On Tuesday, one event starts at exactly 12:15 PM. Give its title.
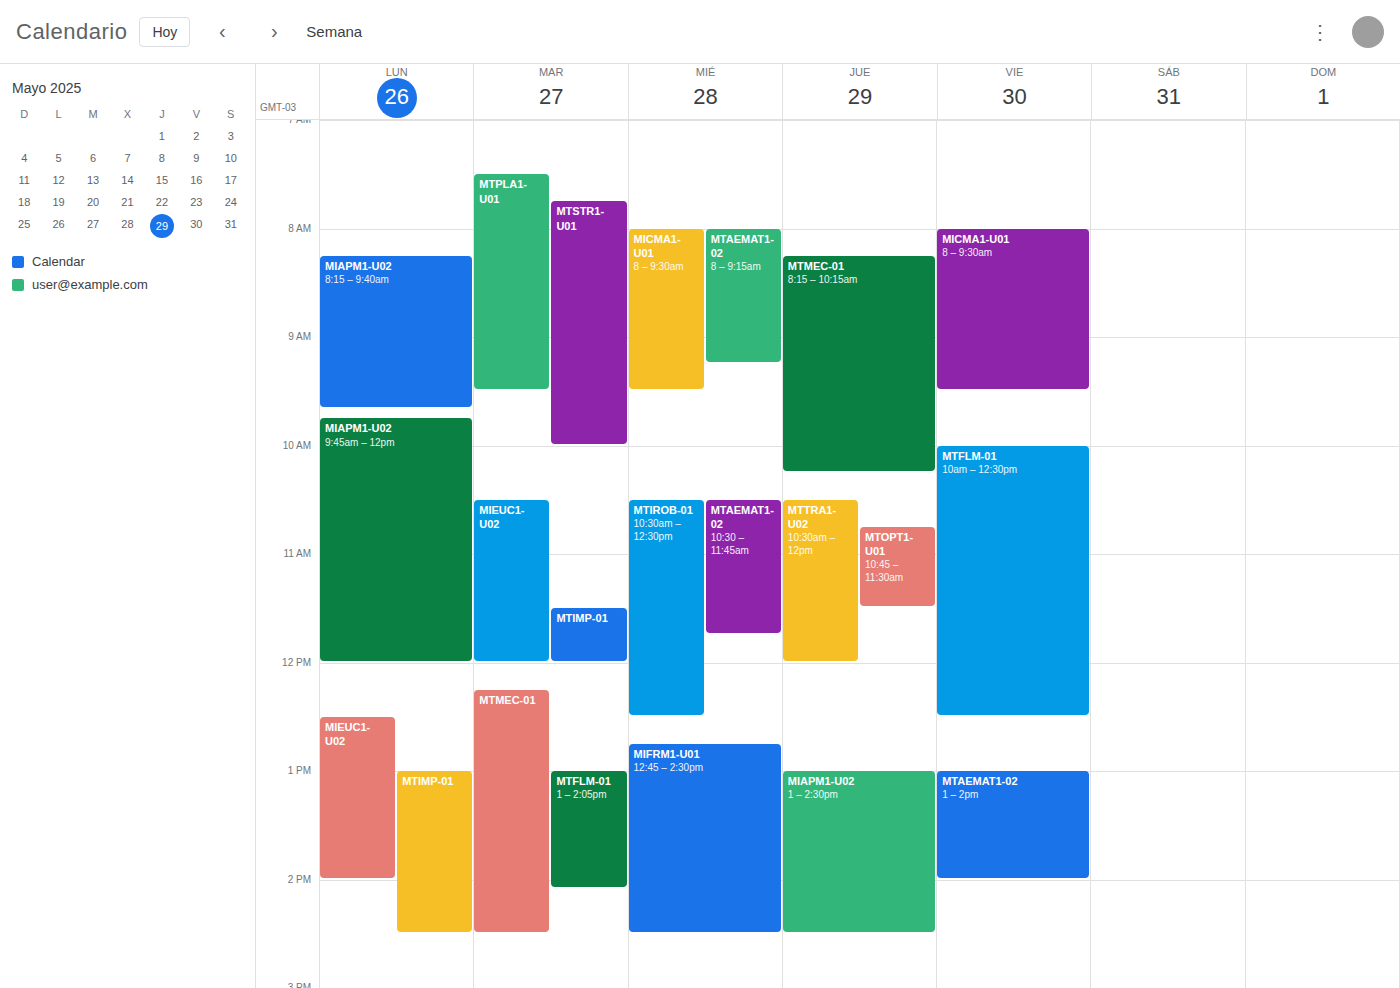
"MTMEC-01"